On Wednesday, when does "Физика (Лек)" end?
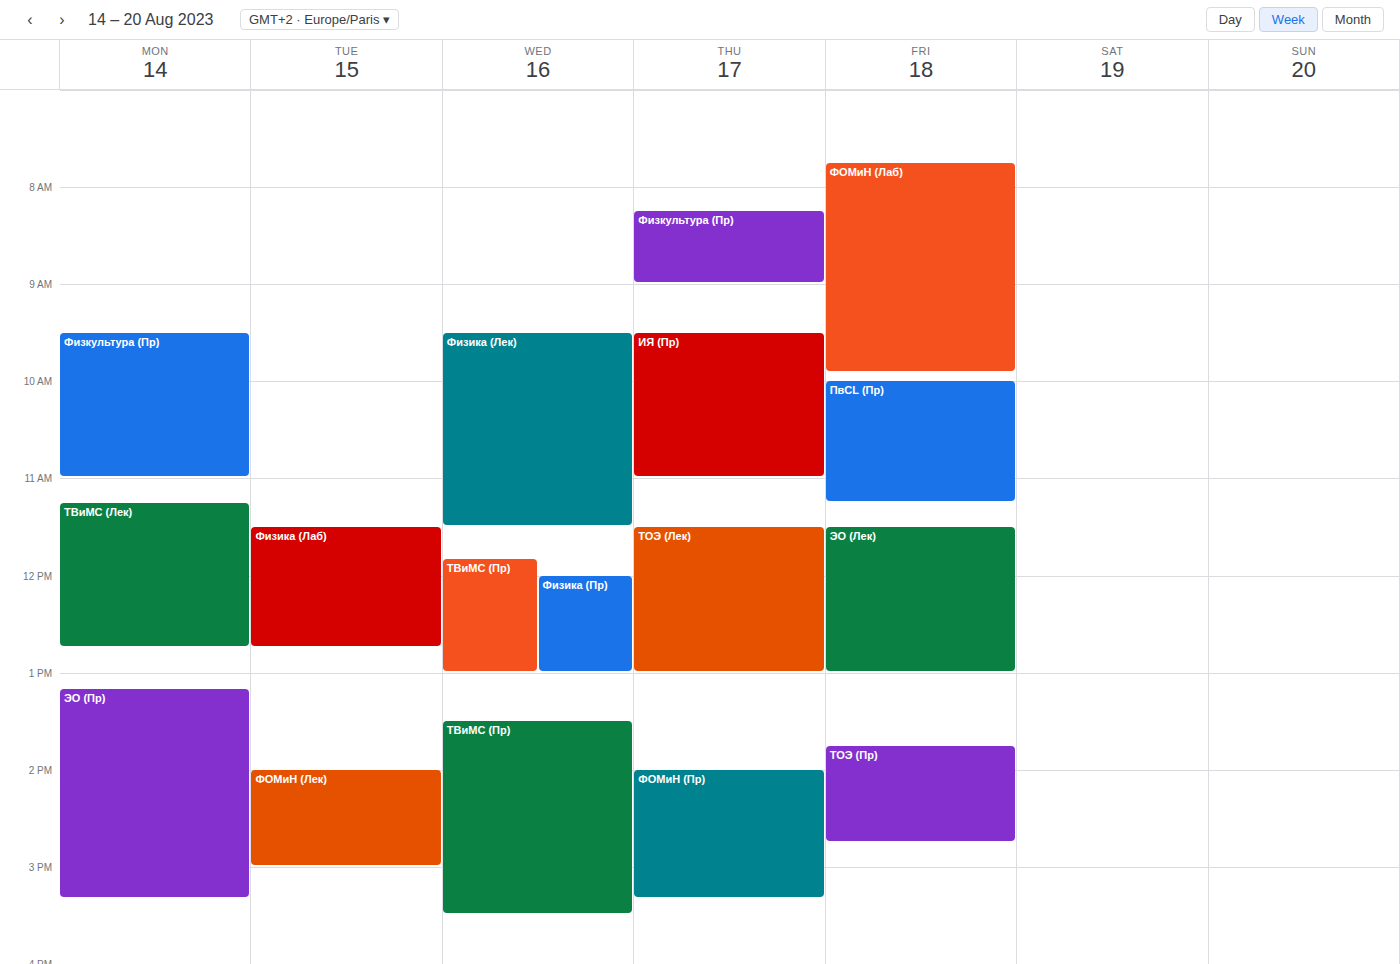
11:30 AM